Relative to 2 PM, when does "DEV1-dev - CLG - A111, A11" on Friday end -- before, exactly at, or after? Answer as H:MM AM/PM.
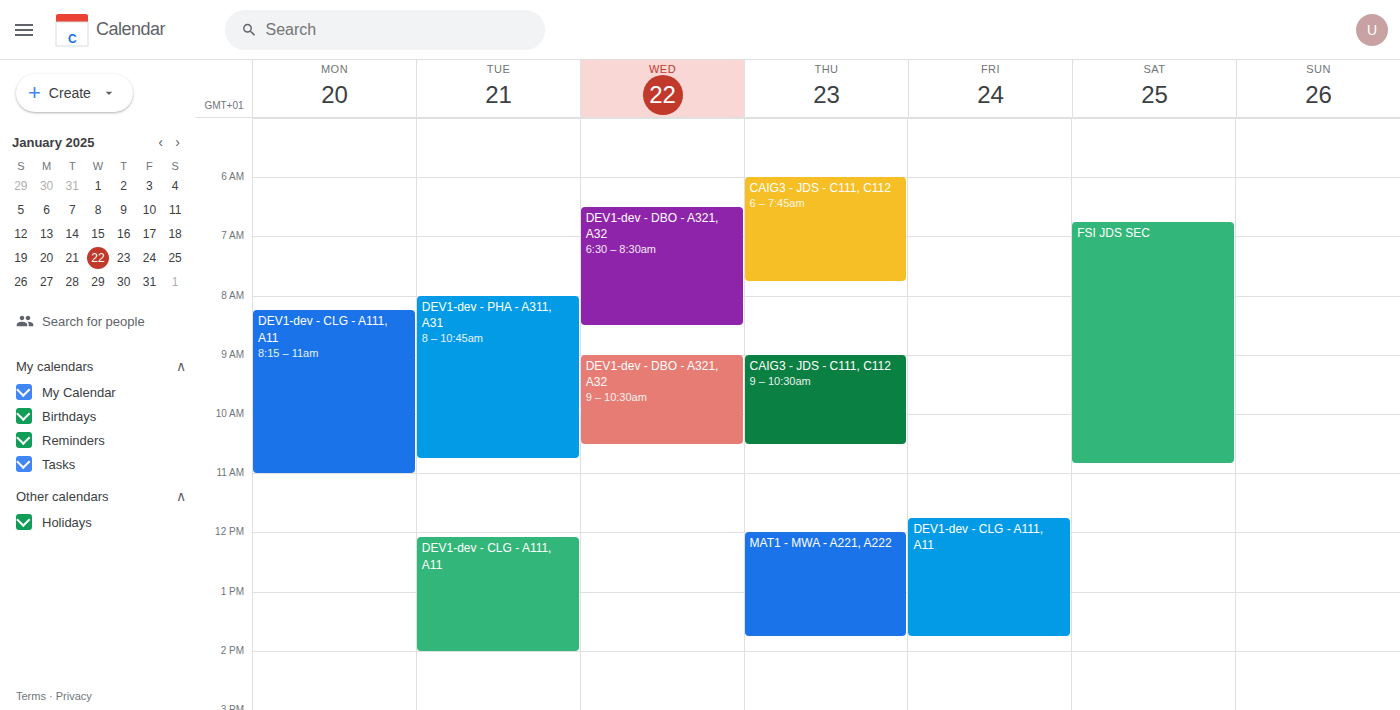
1:45 PM -- before 2 PM, 15 minutes above the 2 PM line.